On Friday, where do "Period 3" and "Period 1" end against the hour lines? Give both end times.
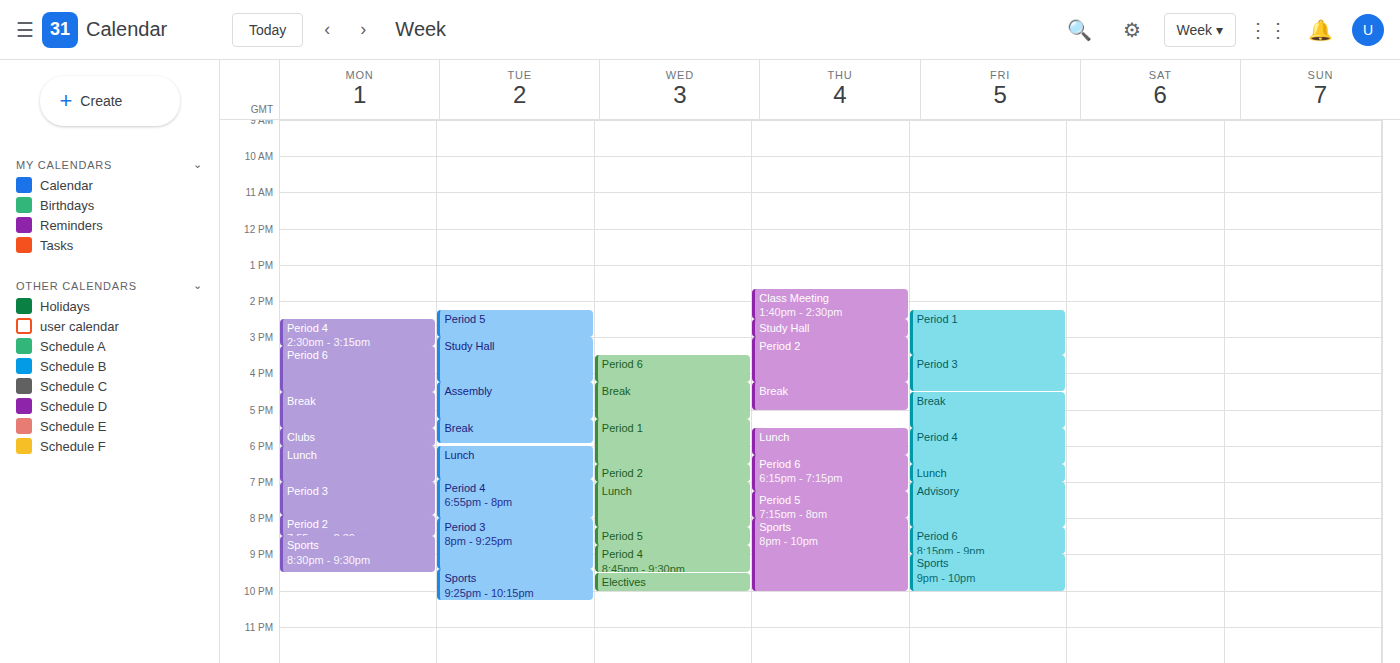
"Period 3": 4:30 PM, halfway between the 4 PM and 5 PM lines. "Period 1": 3:30 PM, halfway between the 3 PM and 4 PM lines.